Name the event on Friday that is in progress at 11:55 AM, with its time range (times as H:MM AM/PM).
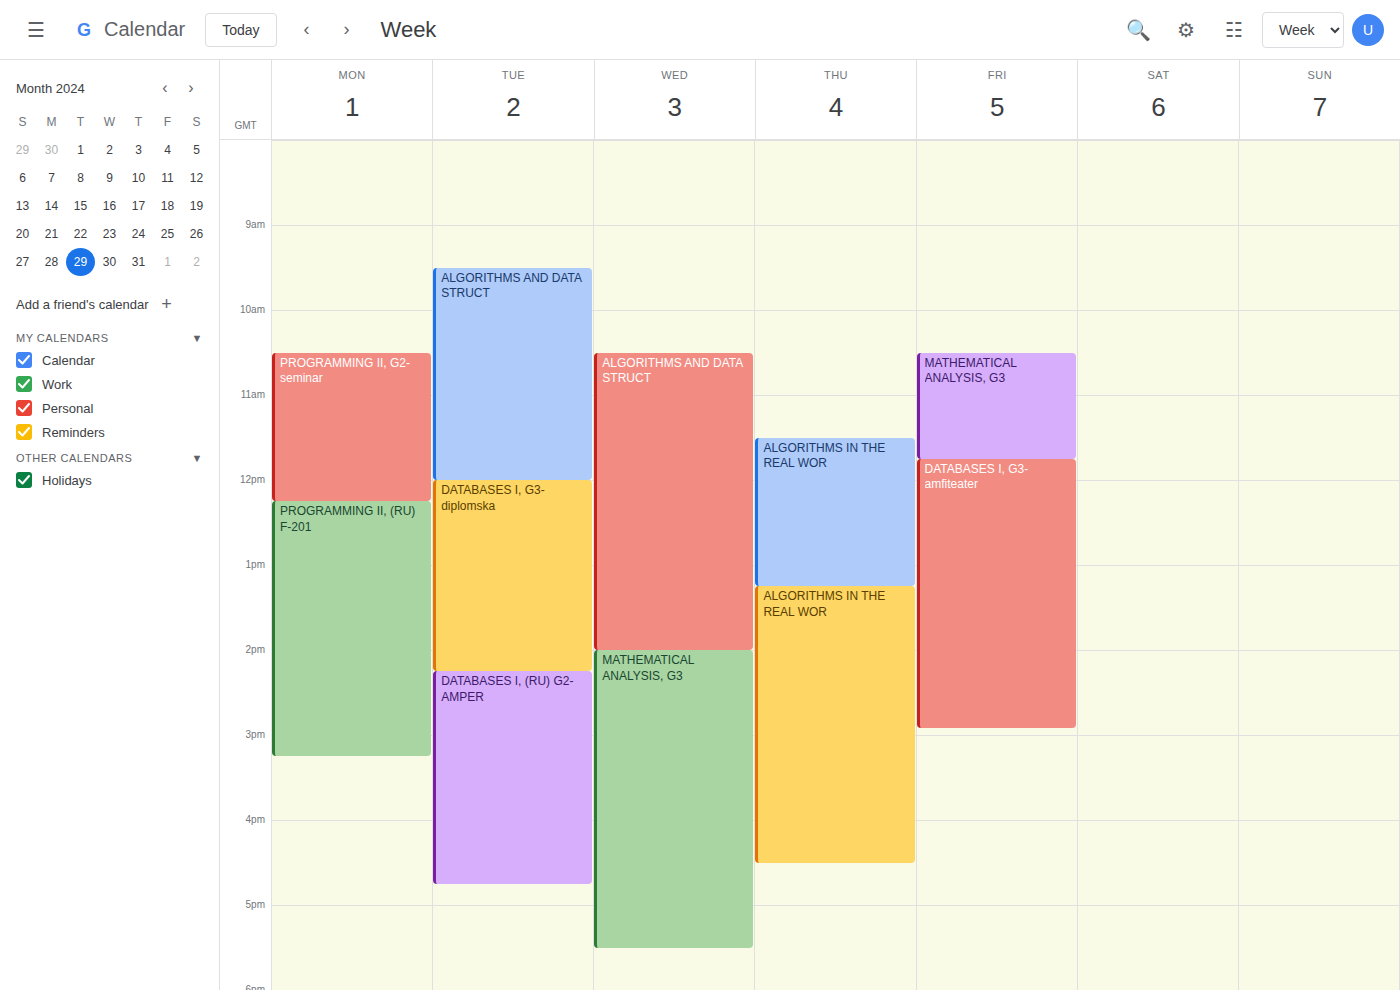
"DATABASES I, G3-amfiteater", 11:45 AM to 2:55 PM